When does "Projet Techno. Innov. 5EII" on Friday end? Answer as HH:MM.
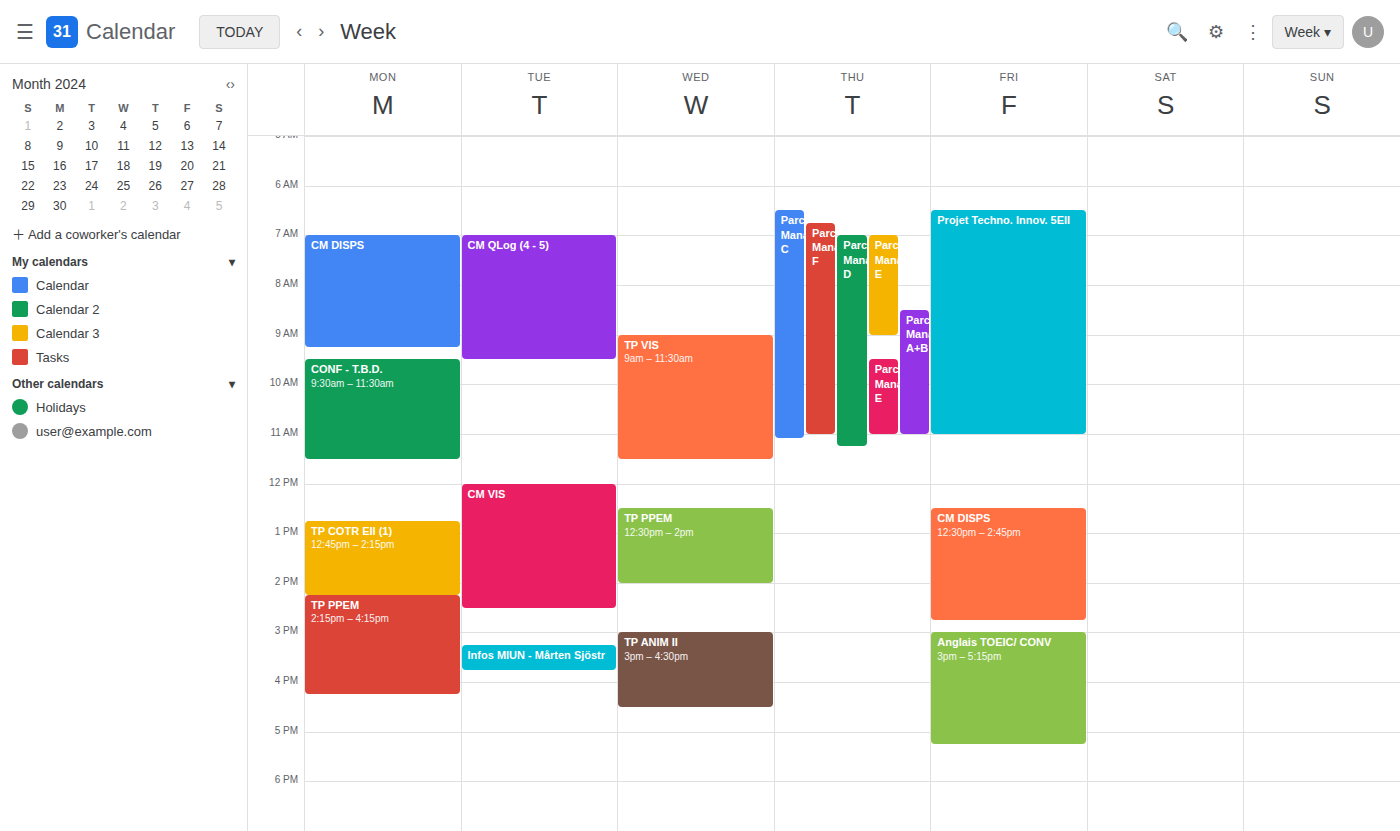
11:00